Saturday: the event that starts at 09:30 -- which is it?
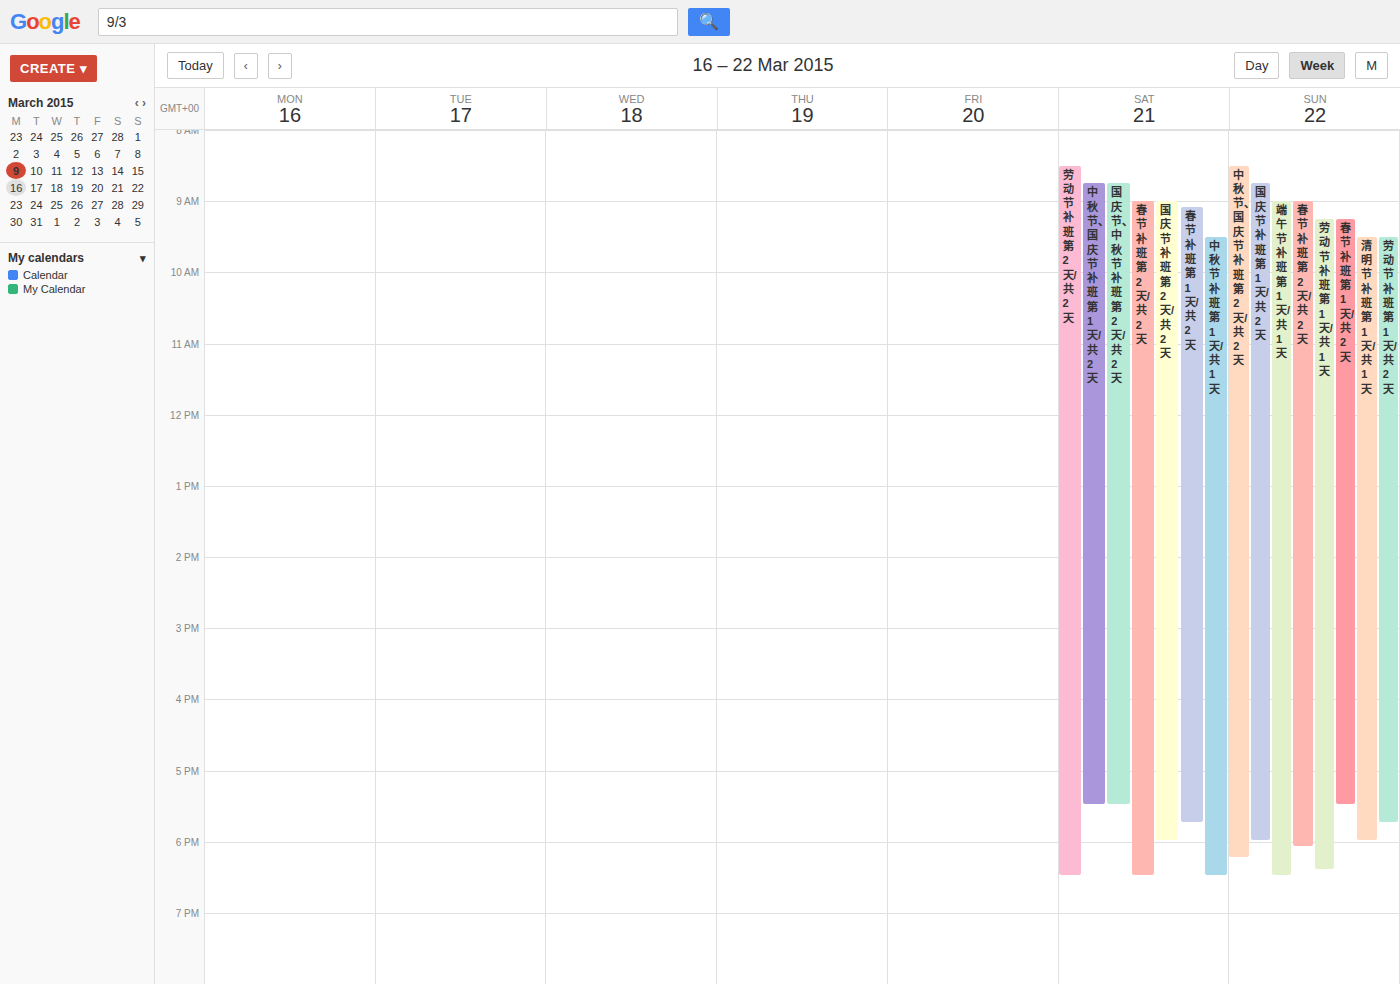
"中秋节 补班 第1天/共1天"